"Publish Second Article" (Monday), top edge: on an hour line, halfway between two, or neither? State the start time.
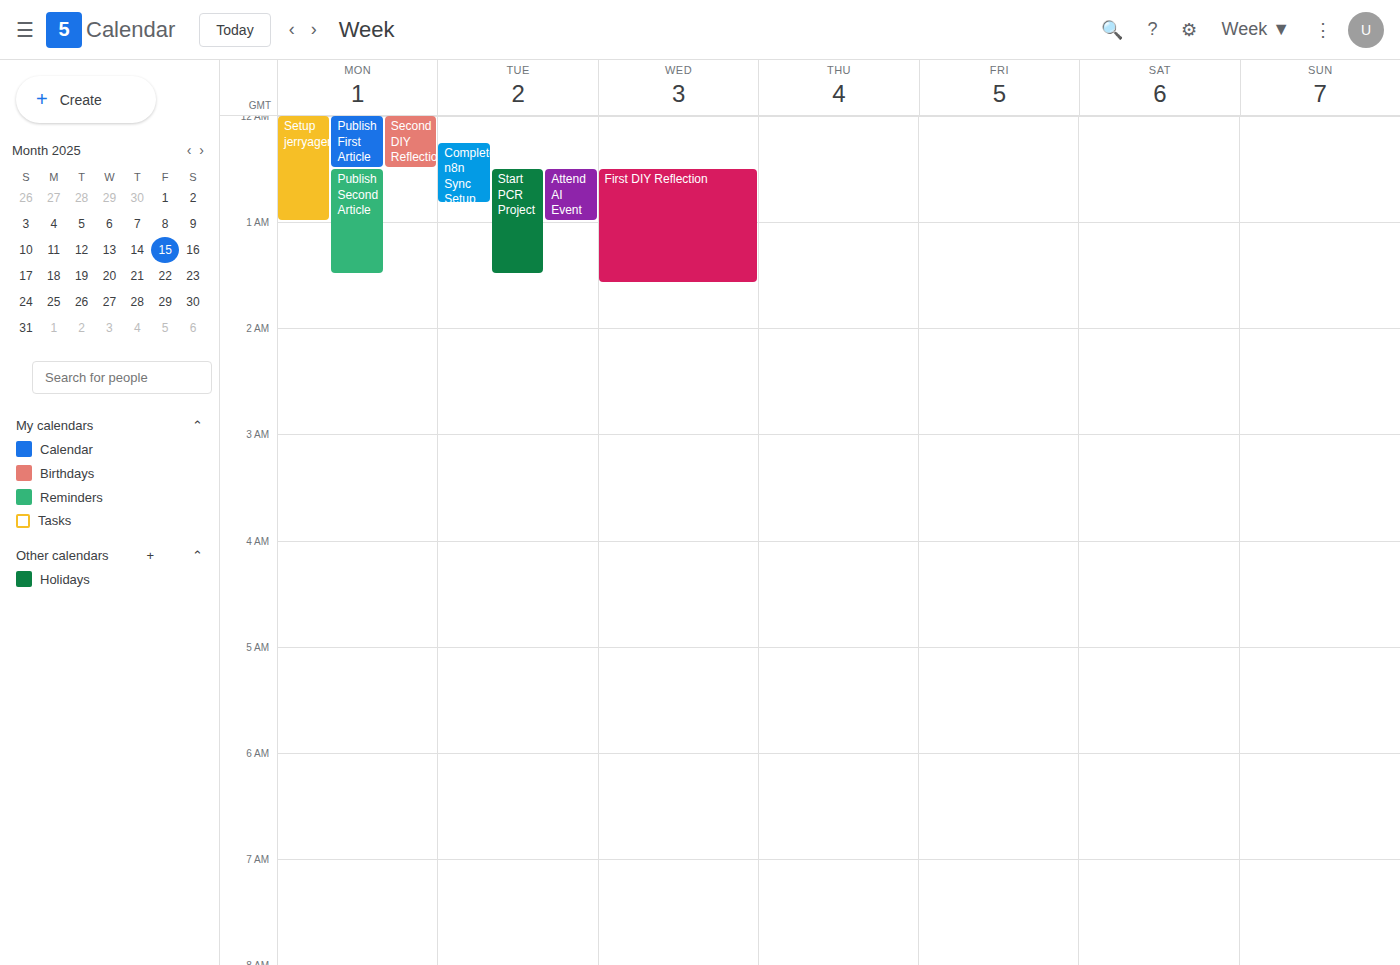
12:30 AM -- halfway between the 12 AM and 1 AM lines.